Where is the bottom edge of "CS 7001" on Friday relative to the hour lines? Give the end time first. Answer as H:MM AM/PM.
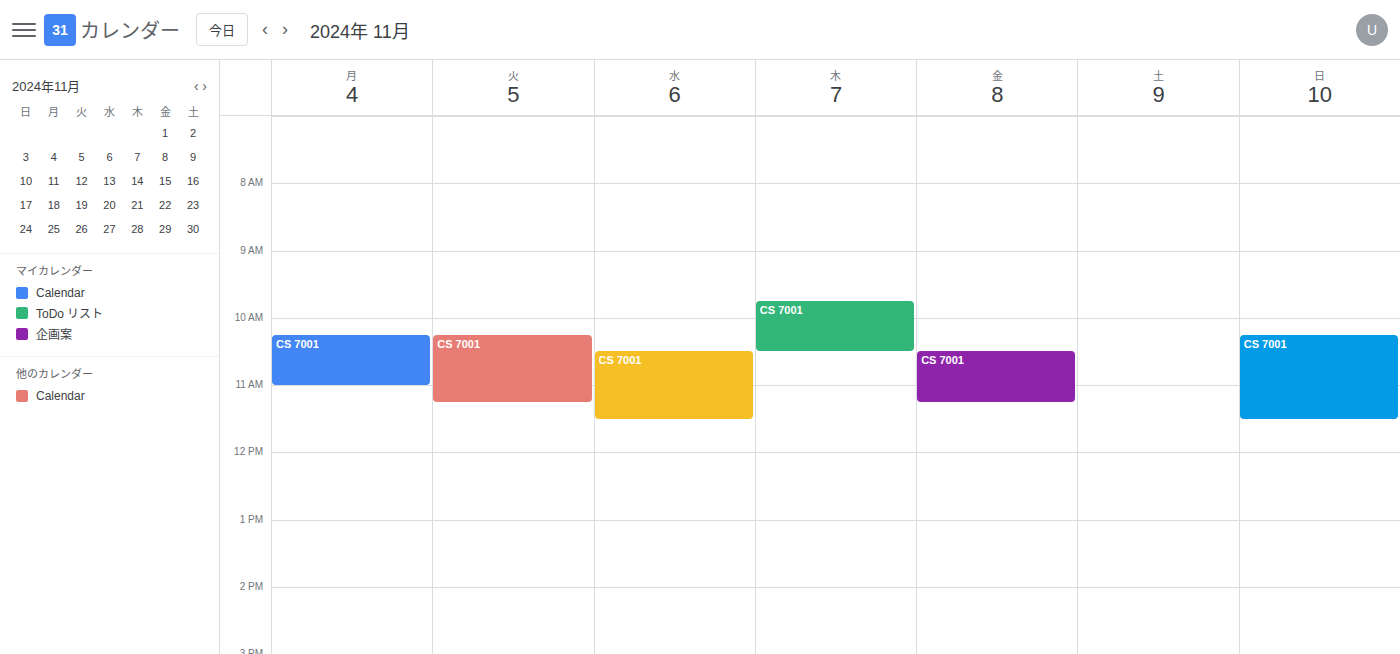
11:15 AM -- neither: a quarter of the way from the 11 AM line to the 12 PM line.